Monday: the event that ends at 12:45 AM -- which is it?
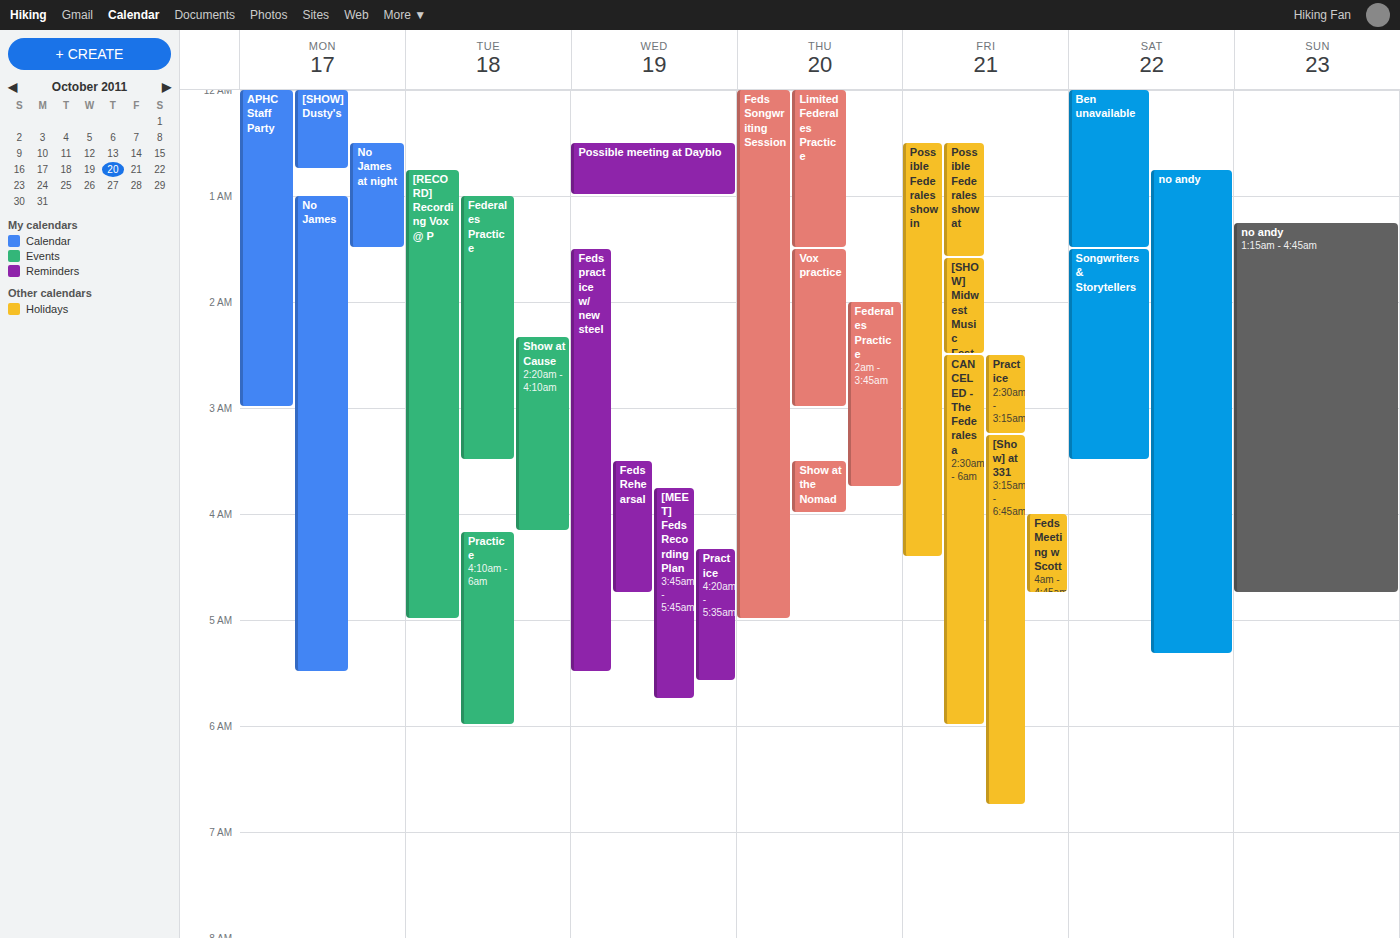
"[SHOW] Dusty's"